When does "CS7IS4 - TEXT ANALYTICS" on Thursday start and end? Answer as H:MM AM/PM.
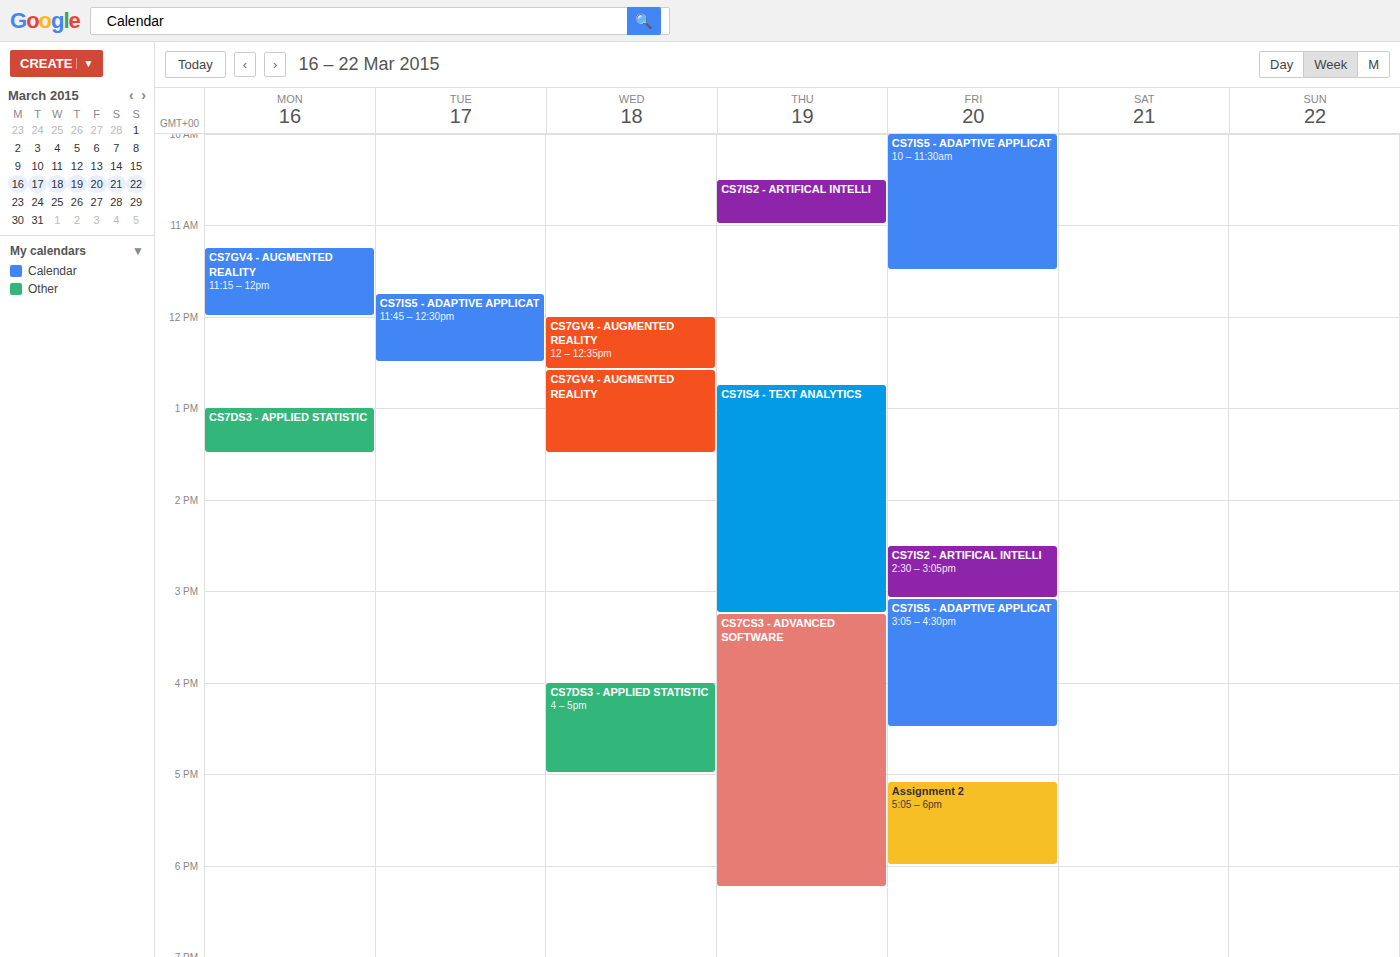
12:45 PM to 3:15 PM